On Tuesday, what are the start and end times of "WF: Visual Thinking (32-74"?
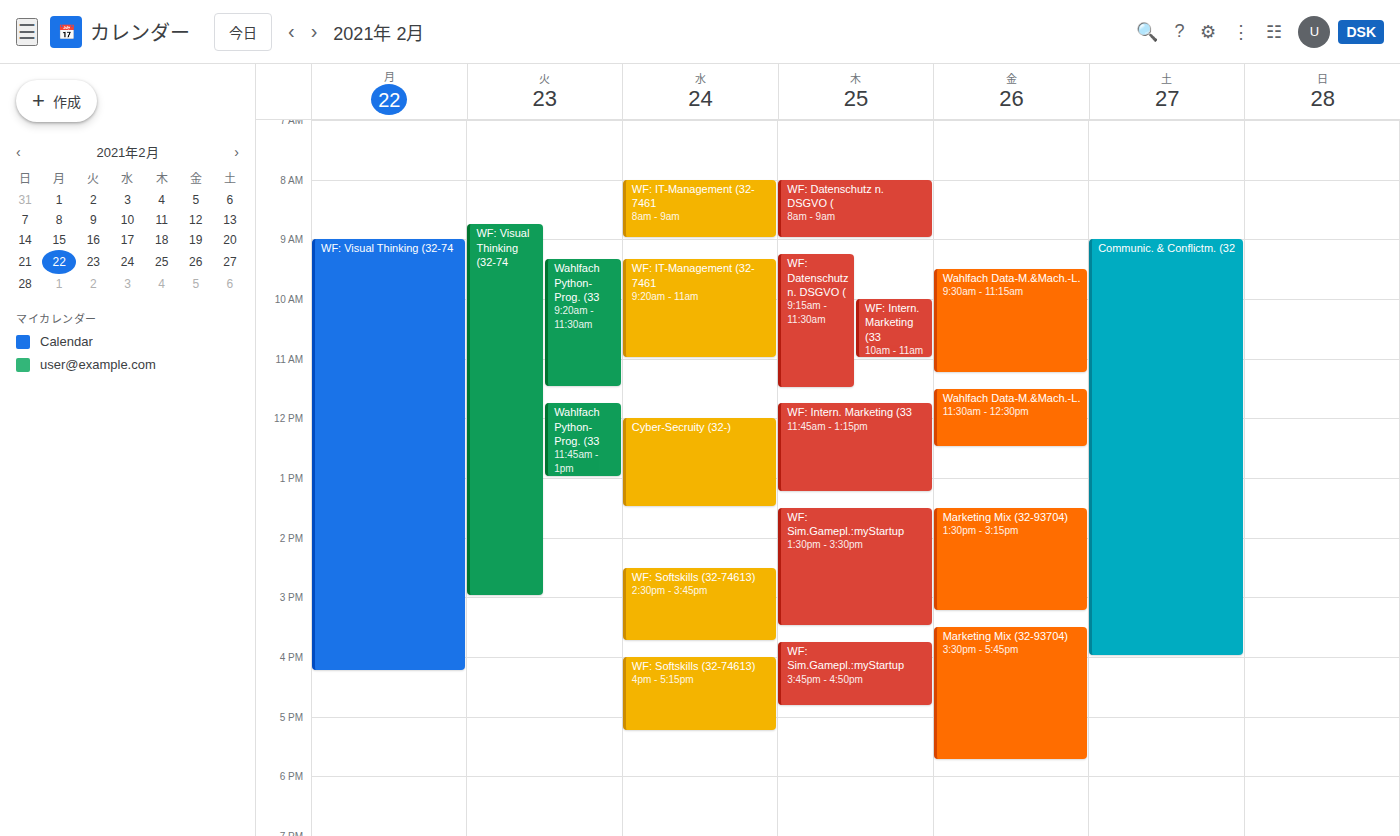
8:45 AM to 3:00 PM